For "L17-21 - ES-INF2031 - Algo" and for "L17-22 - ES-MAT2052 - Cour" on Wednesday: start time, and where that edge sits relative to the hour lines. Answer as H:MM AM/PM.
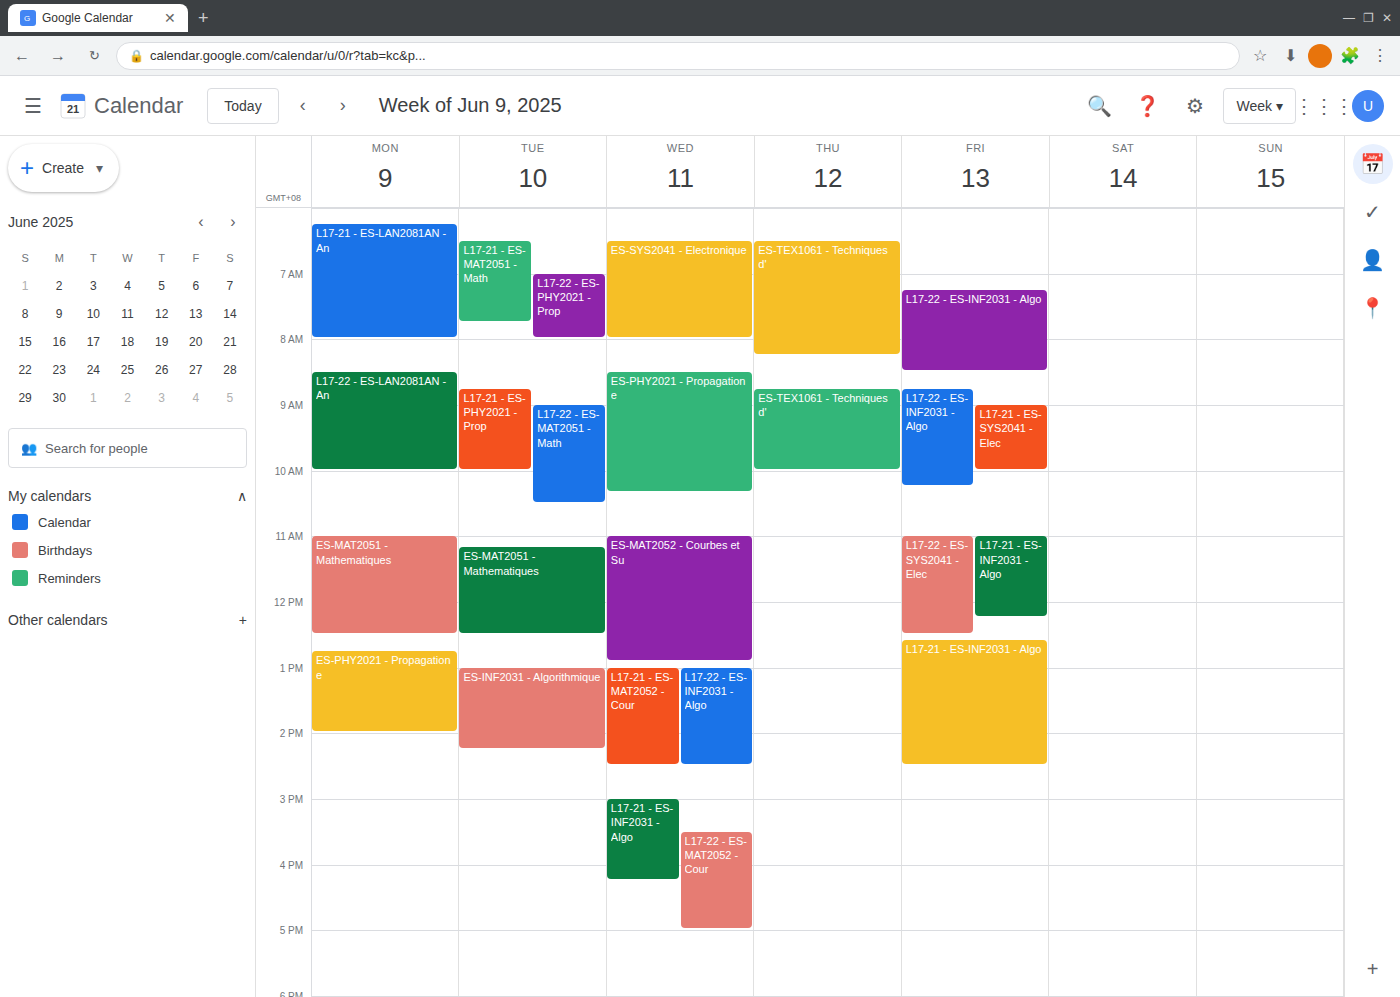
"L17-21 - ES-INF2031 - Algo": 3:00 PM, exactly on the 3 PM line. "L17-22 - ES-MAT2052 - Cour": 3:30 PM, halfway between the 3 PM and 4 PM lines.